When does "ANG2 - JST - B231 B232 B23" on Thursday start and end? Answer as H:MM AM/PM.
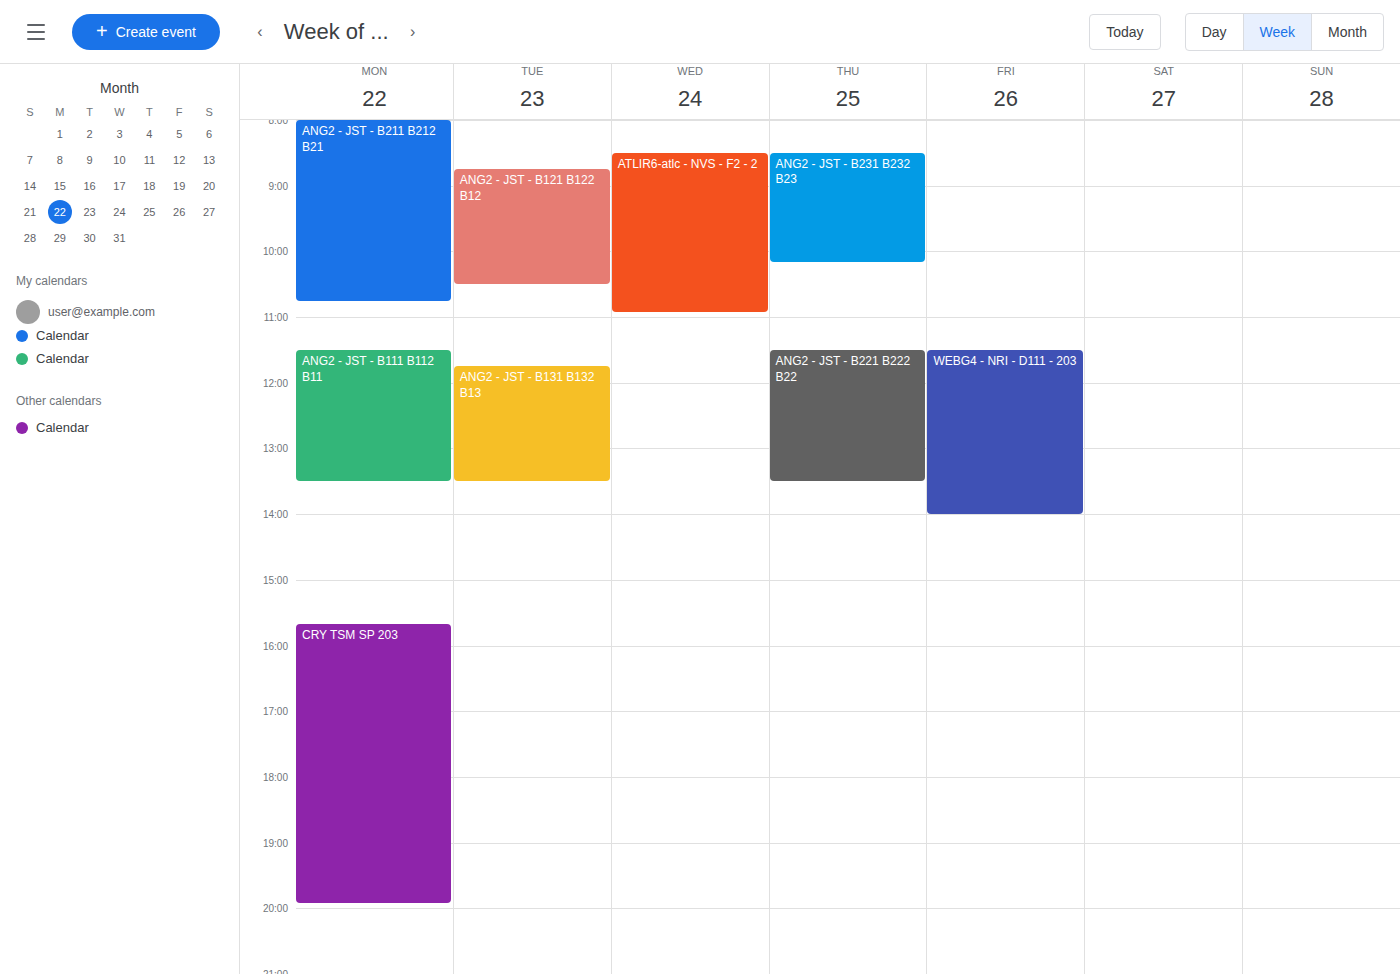
8:30 AM to 10:10 AM